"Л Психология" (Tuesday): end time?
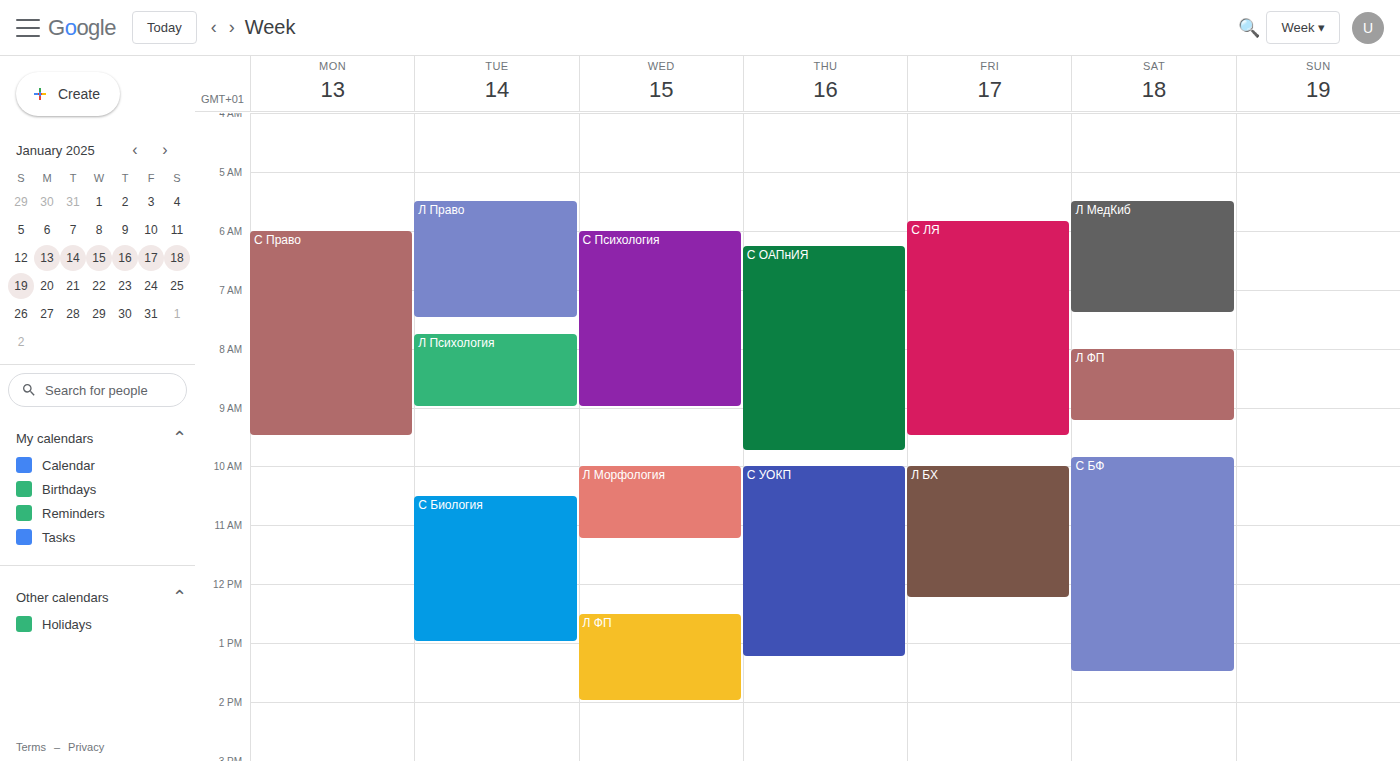
9:00 AM